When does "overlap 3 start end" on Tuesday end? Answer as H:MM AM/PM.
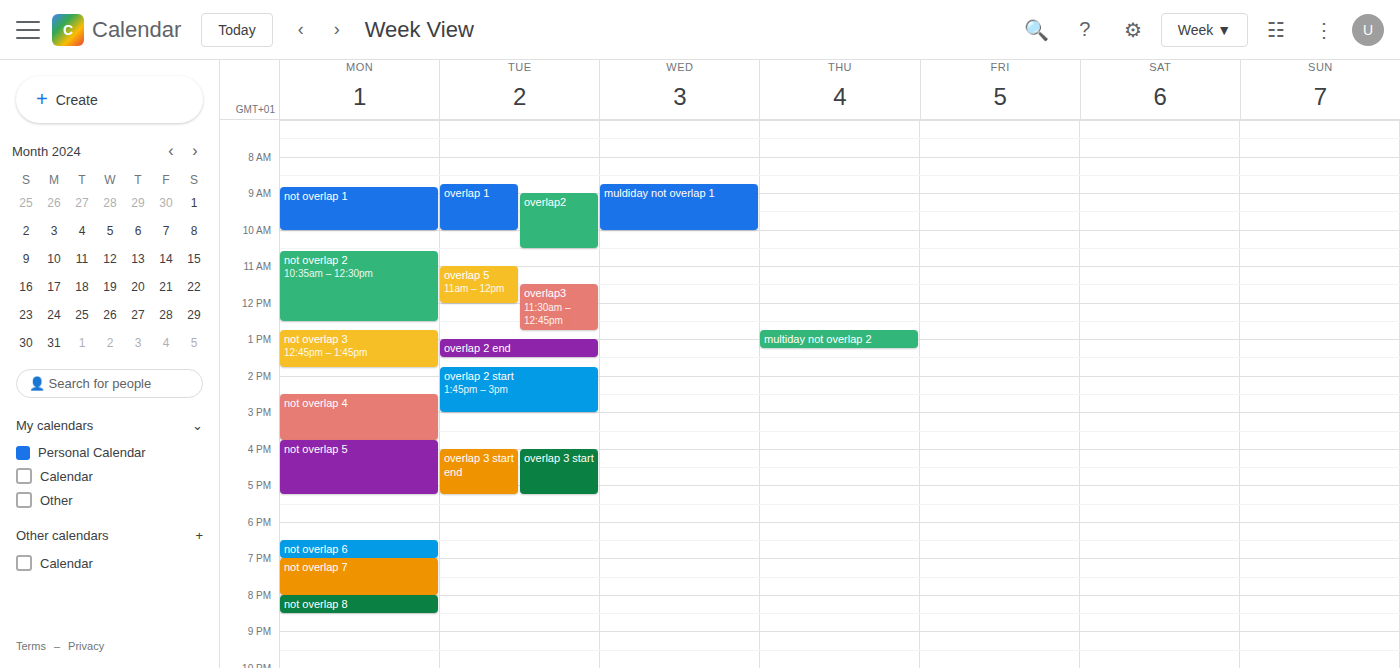
5:15 PM